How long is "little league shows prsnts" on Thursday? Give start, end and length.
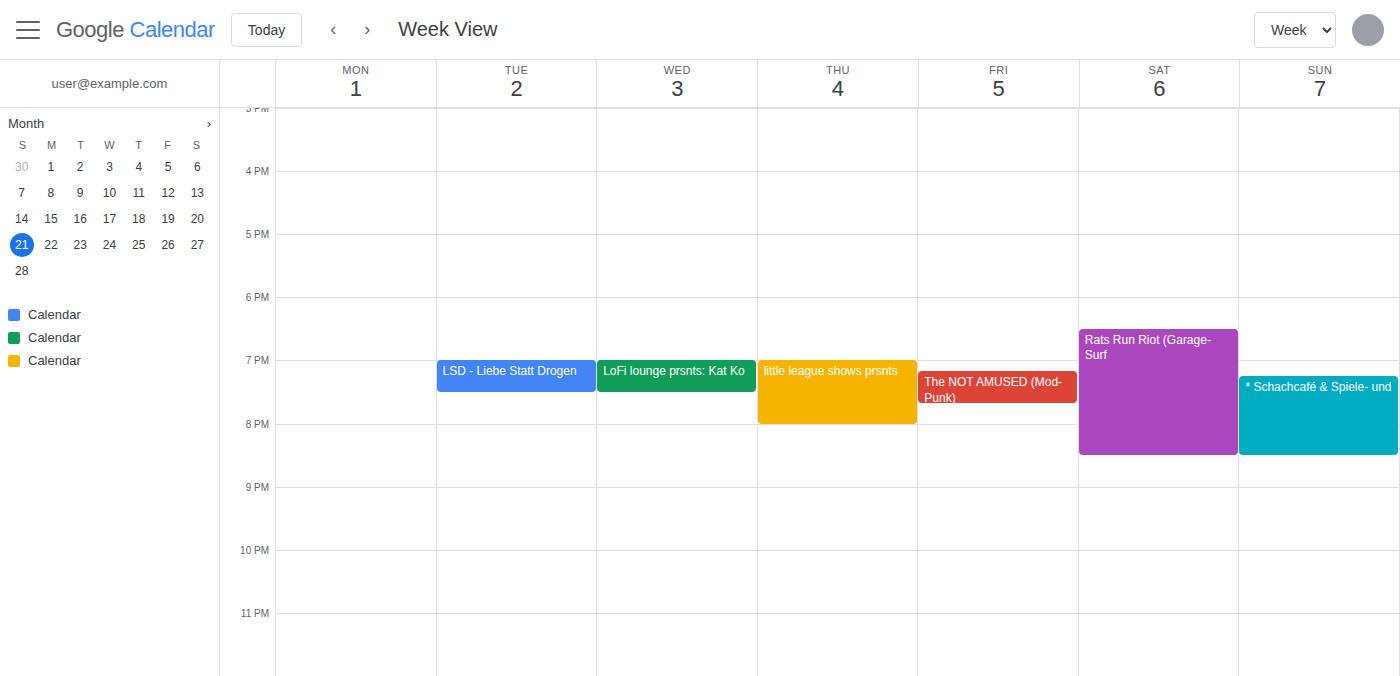
7:00 PM to 8:00 PM, 1 hour